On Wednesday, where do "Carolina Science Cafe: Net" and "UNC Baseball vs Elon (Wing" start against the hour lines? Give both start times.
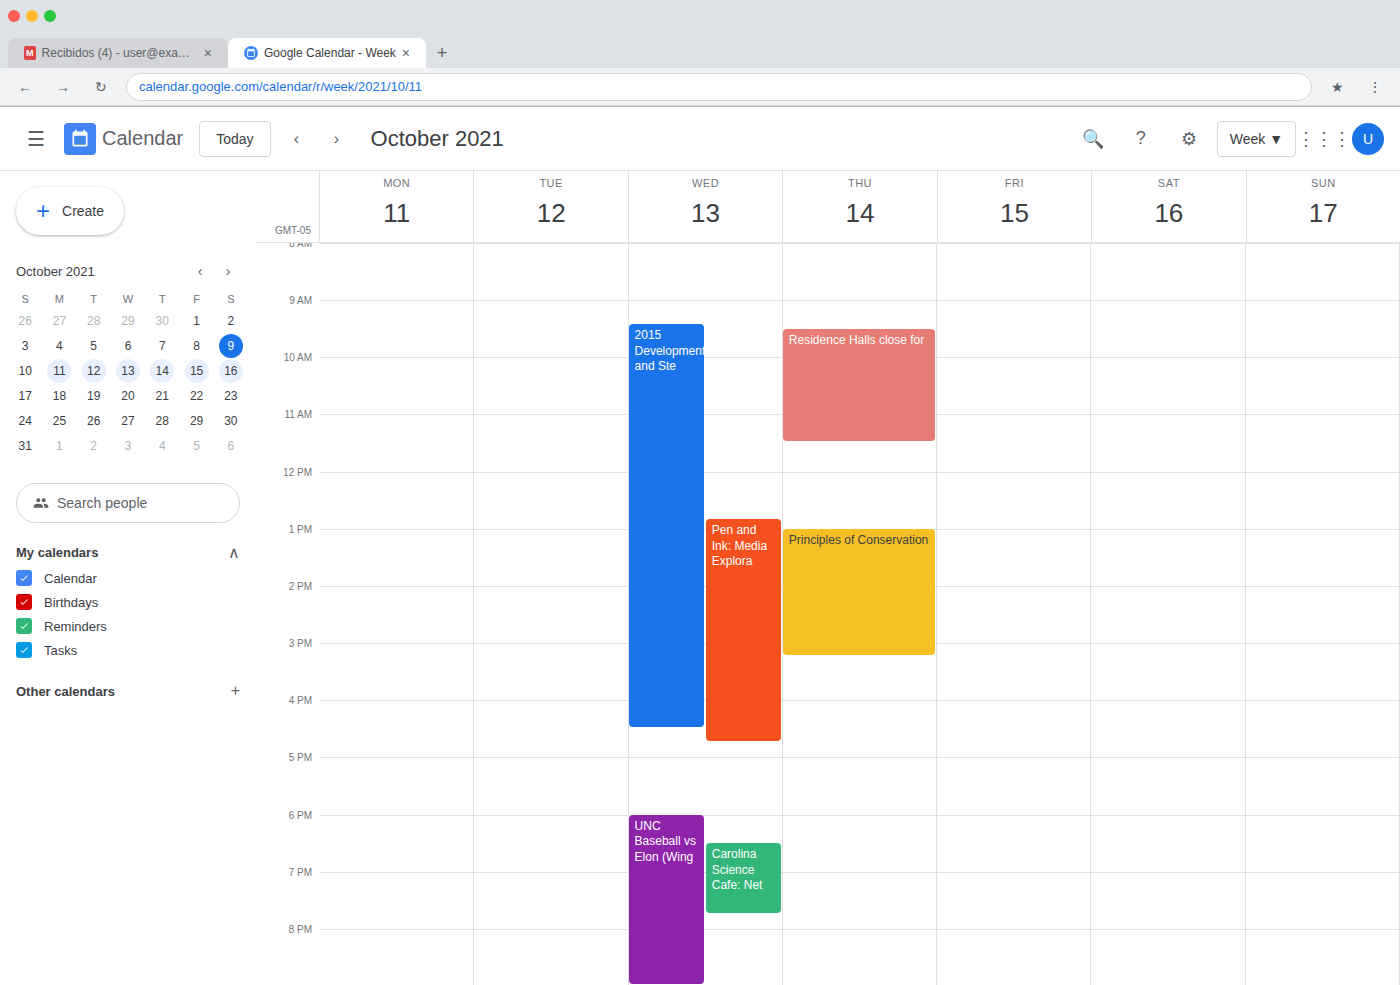
"Carolina Science Cafe: Net": 6:30 PM, halfway between the 6 PM and 7 PM lines. "UNC Baseball vs Elon (Wing": 6:00 PM, exactly on the 6 PM line.